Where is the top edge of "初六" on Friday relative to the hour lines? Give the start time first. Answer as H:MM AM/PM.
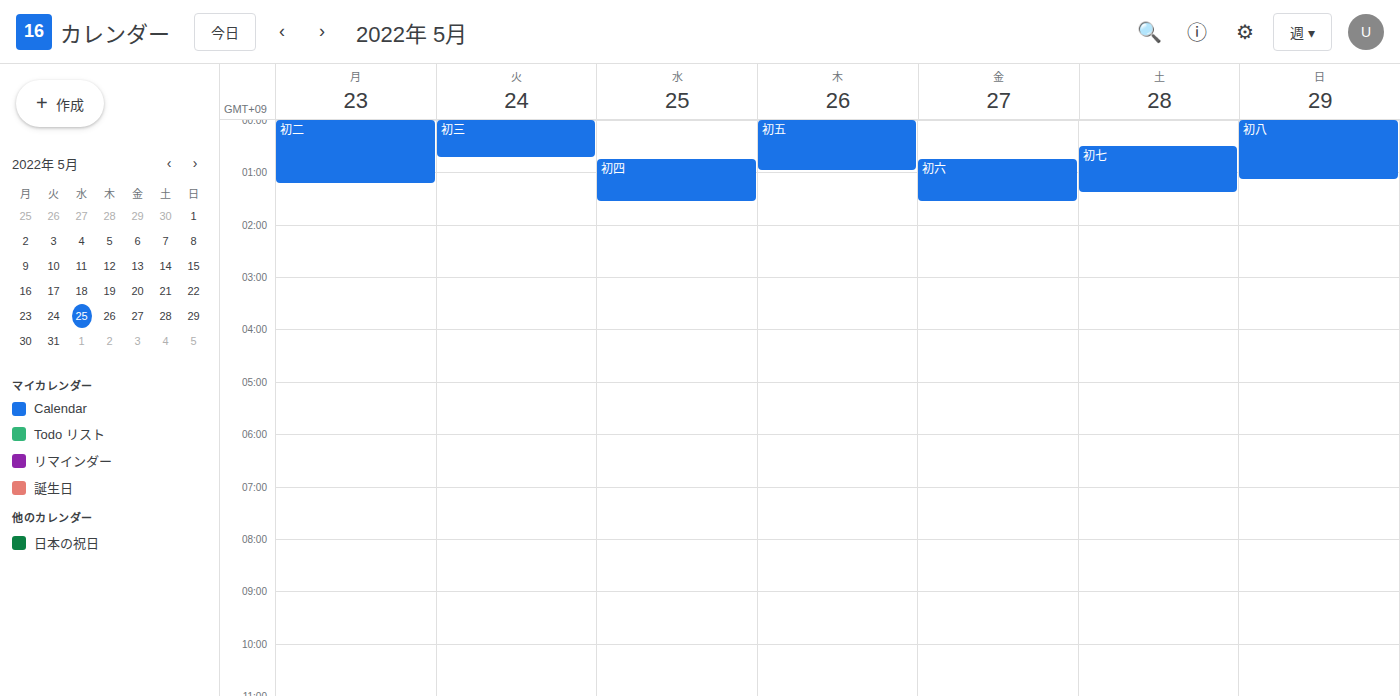
12:45 AM -- neither: three quarters of the way from the 12 AM line to the 1 AM line.